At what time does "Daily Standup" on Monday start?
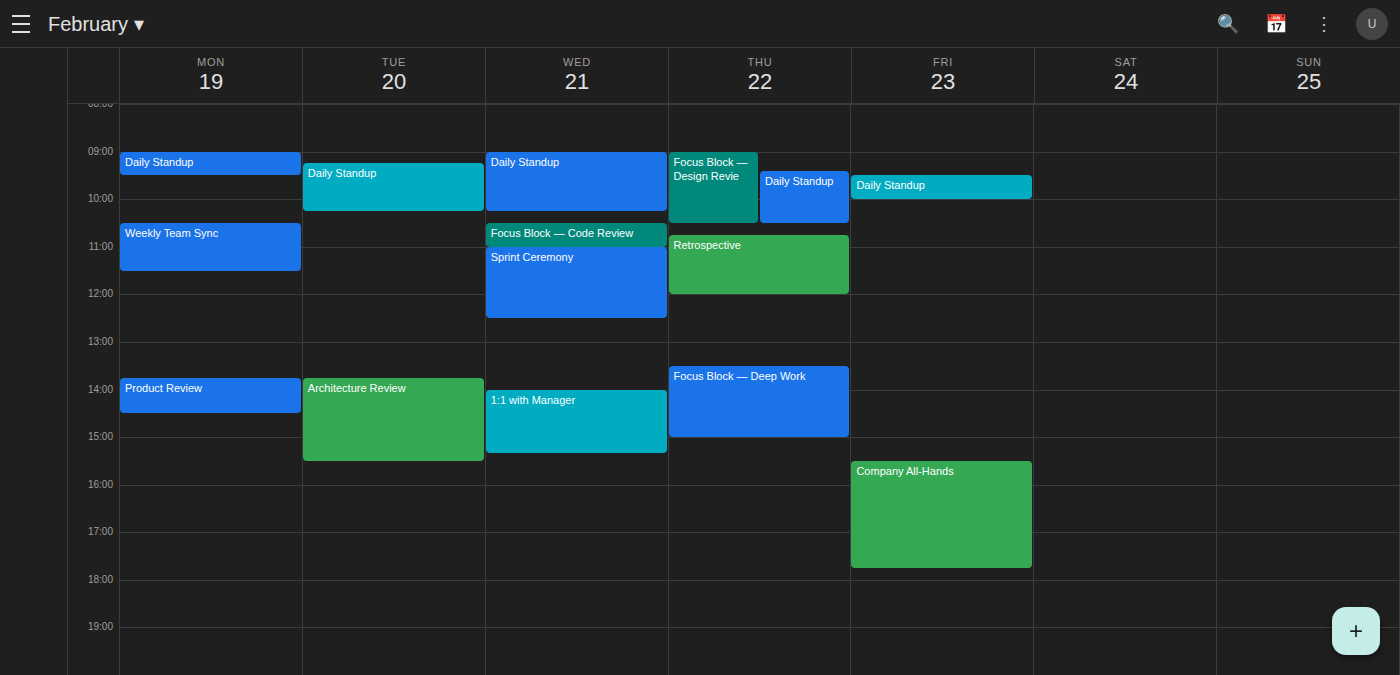
9:00 AM